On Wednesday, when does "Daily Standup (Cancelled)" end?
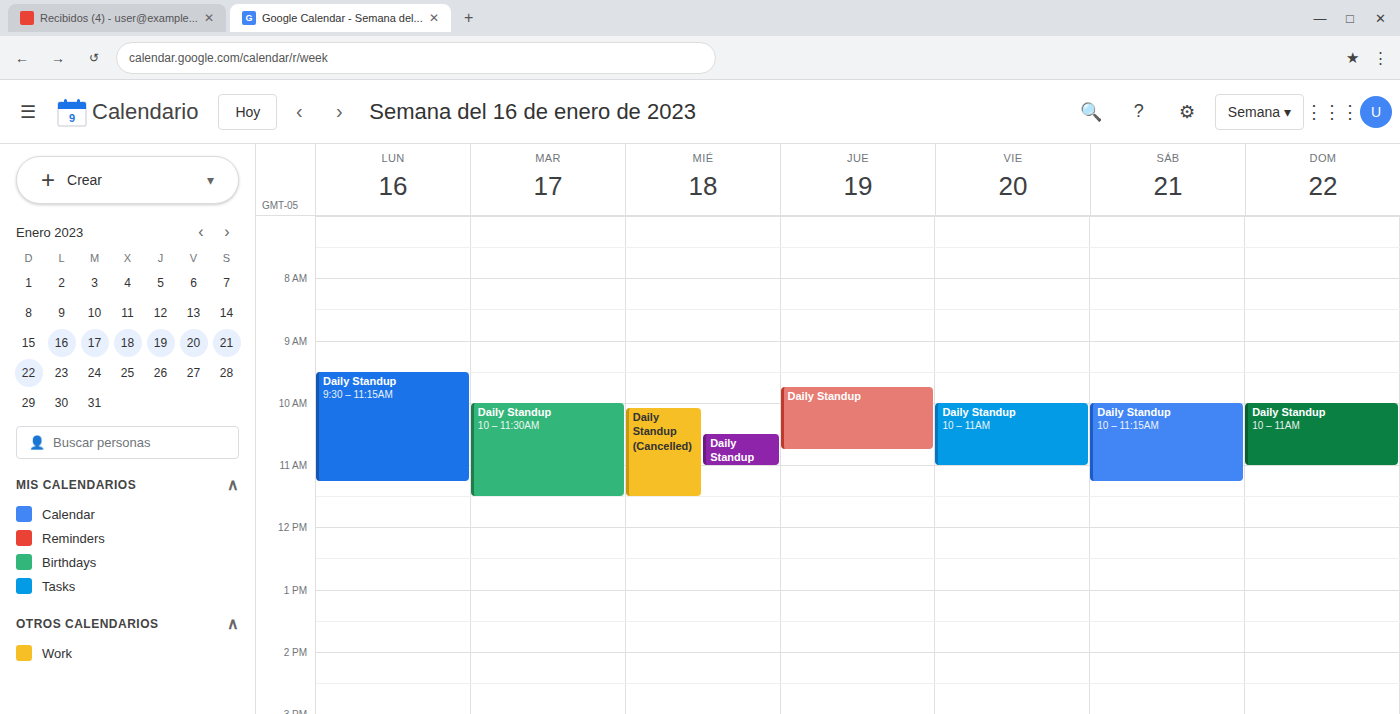
11:30